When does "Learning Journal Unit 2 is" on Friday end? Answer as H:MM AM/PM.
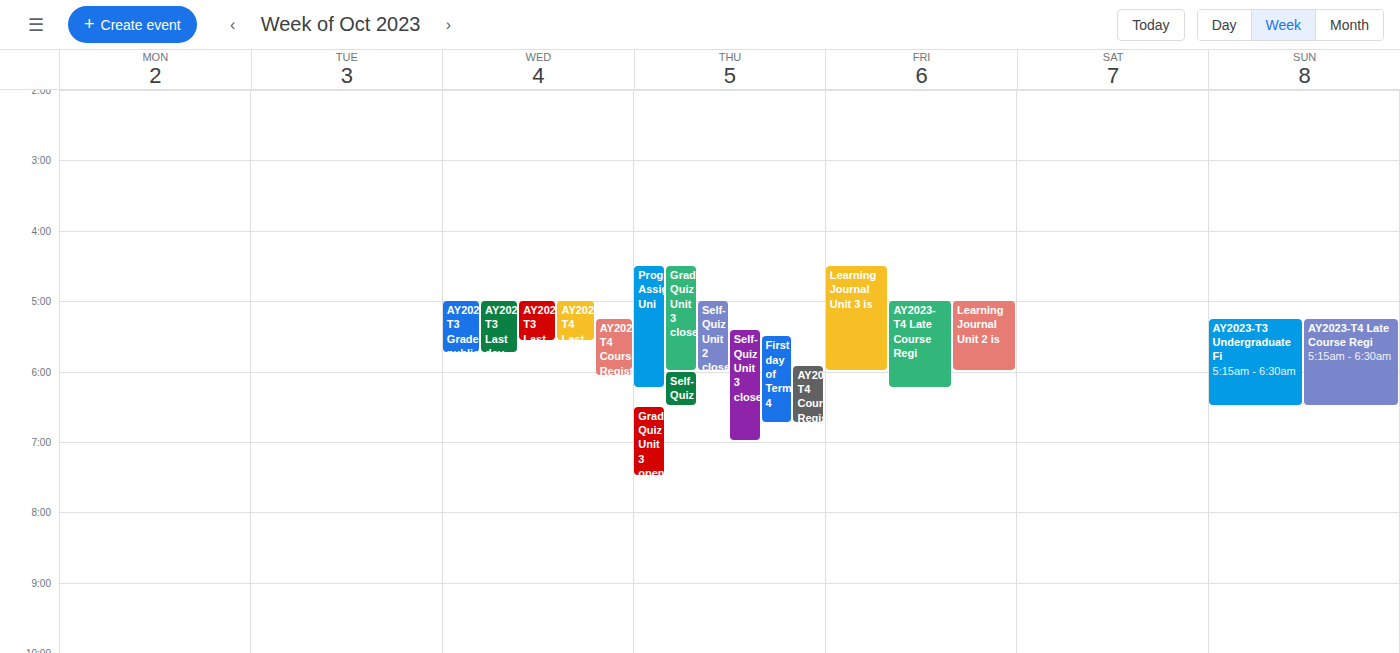
6:00 AM